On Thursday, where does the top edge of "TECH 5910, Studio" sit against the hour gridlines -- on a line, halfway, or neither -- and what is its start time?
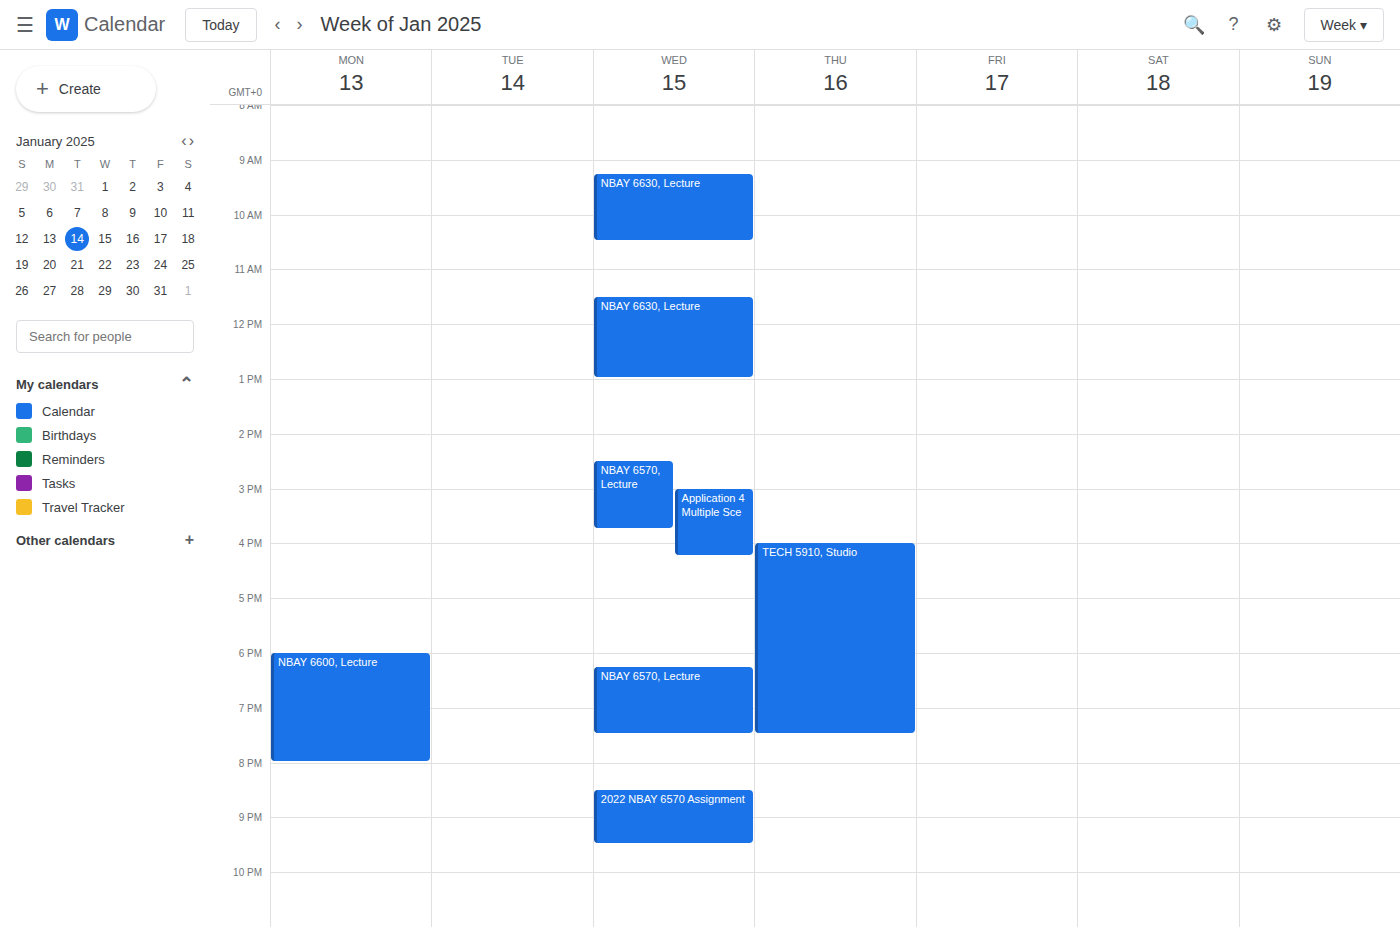
4:00 PM -- exactly on the 4 PM line.